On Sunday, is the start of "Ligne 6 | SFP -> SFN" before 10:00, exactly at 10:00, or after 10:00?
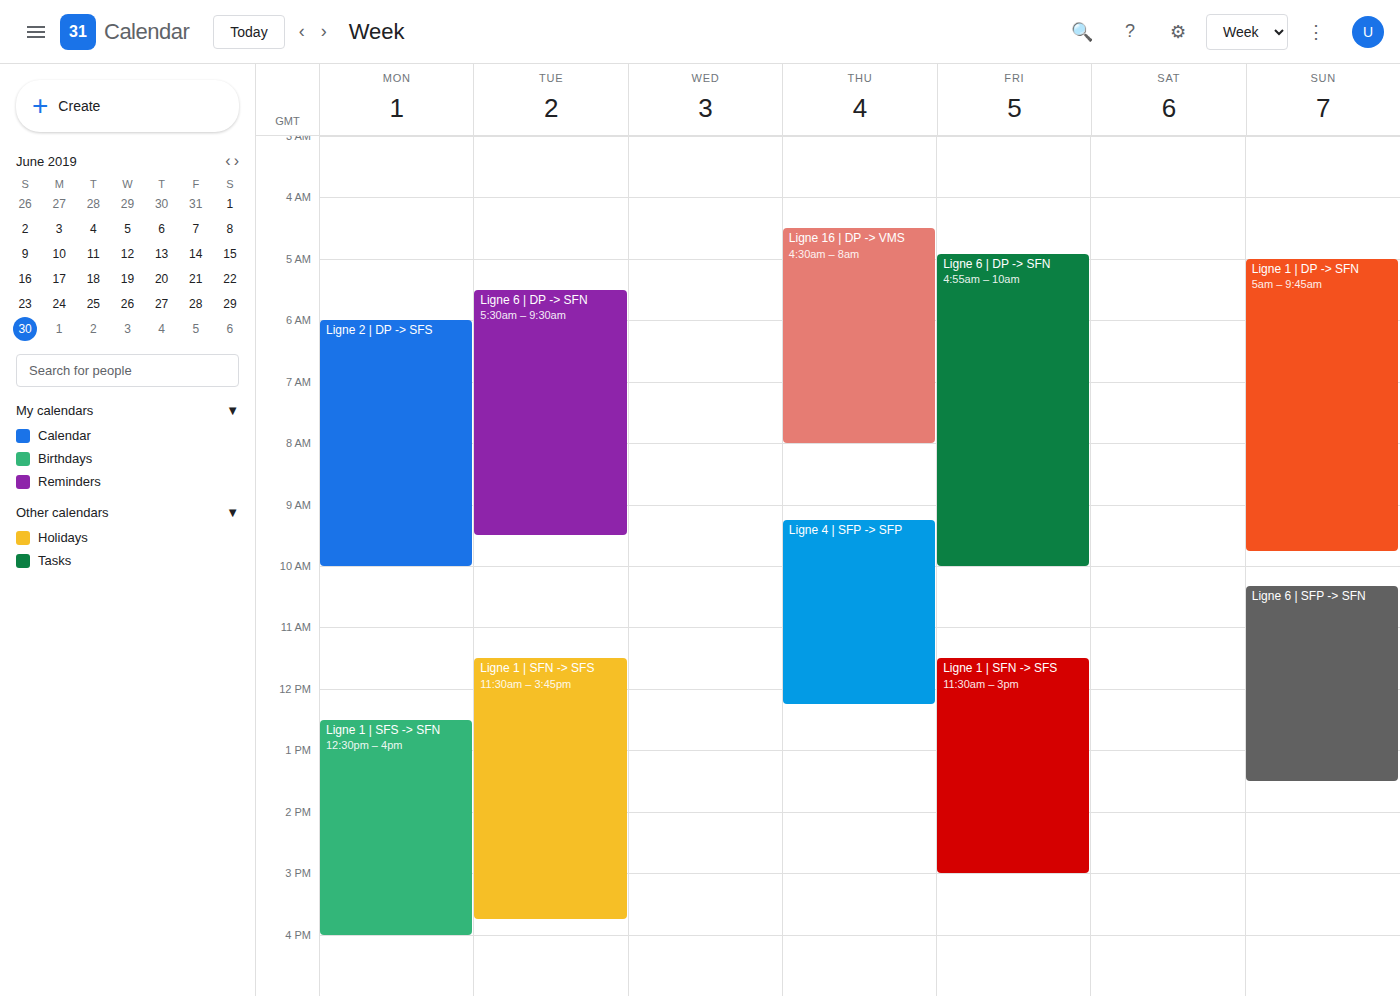
10:20 -- after 10:00, 20 minutes below the 10:00 line.